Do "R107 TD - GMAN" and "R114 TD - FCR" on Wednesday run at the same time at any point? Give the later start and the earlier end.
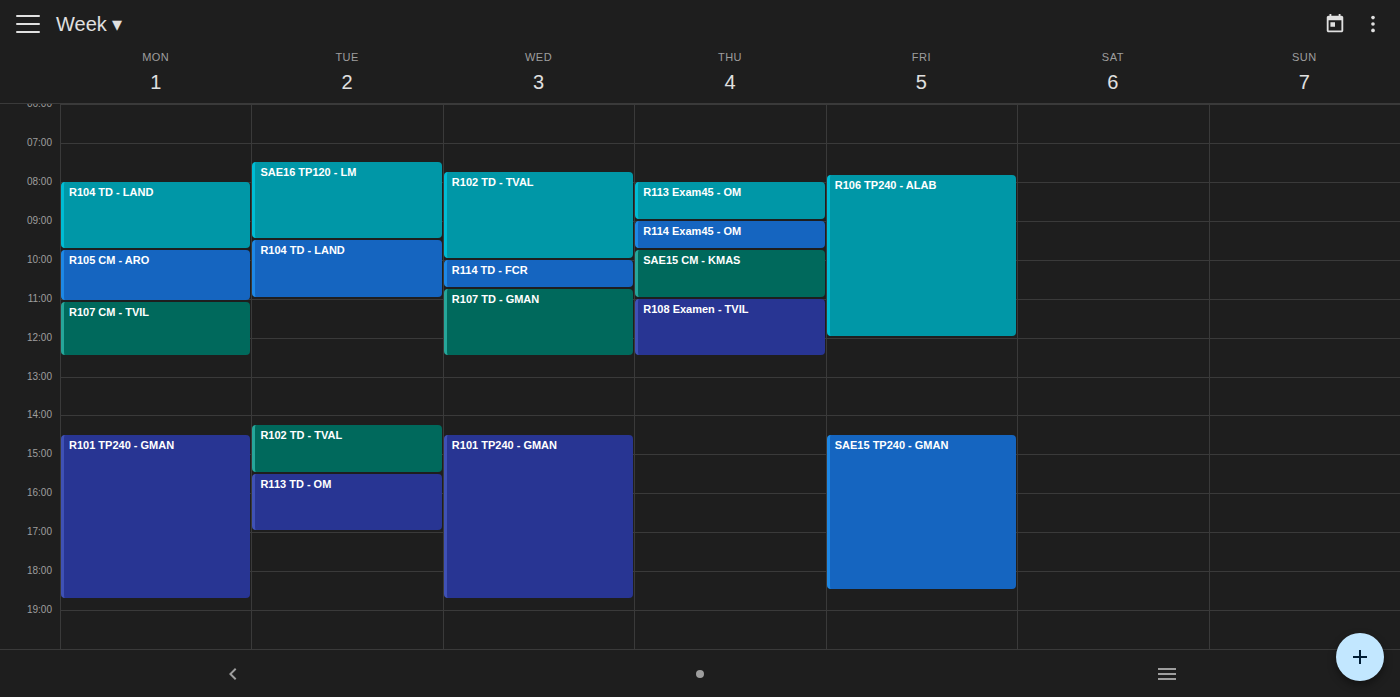
"R114 TD - FCR" ends at 10:45 AM, exactly when "R107 TD - GMAN" starts -- they touch but do not overlap.